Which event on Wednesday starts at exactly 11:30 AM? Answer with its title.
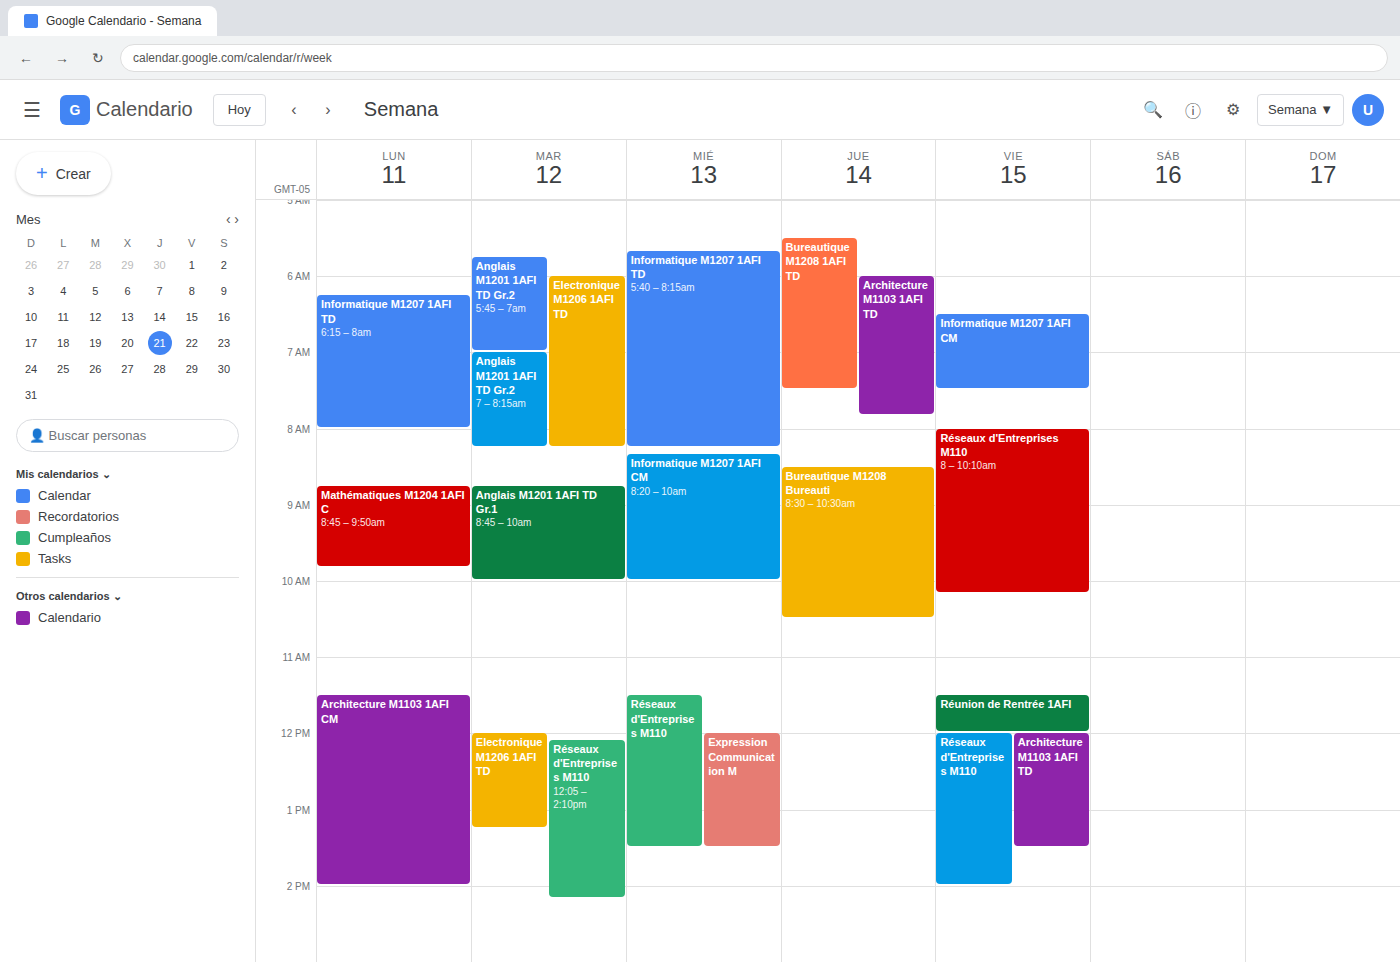
"Réseaux d'Entreprises M110"